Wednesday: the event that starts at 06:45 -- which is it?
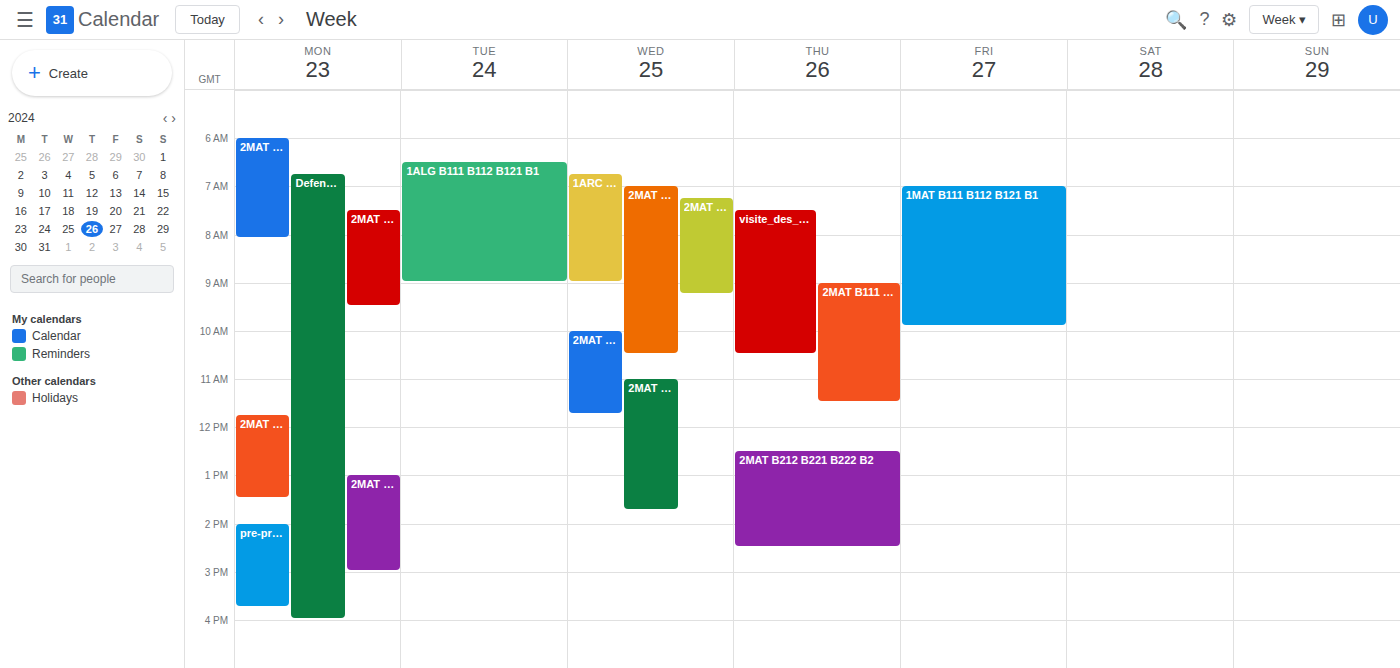
"1ARC B111 B112 B121 B1"